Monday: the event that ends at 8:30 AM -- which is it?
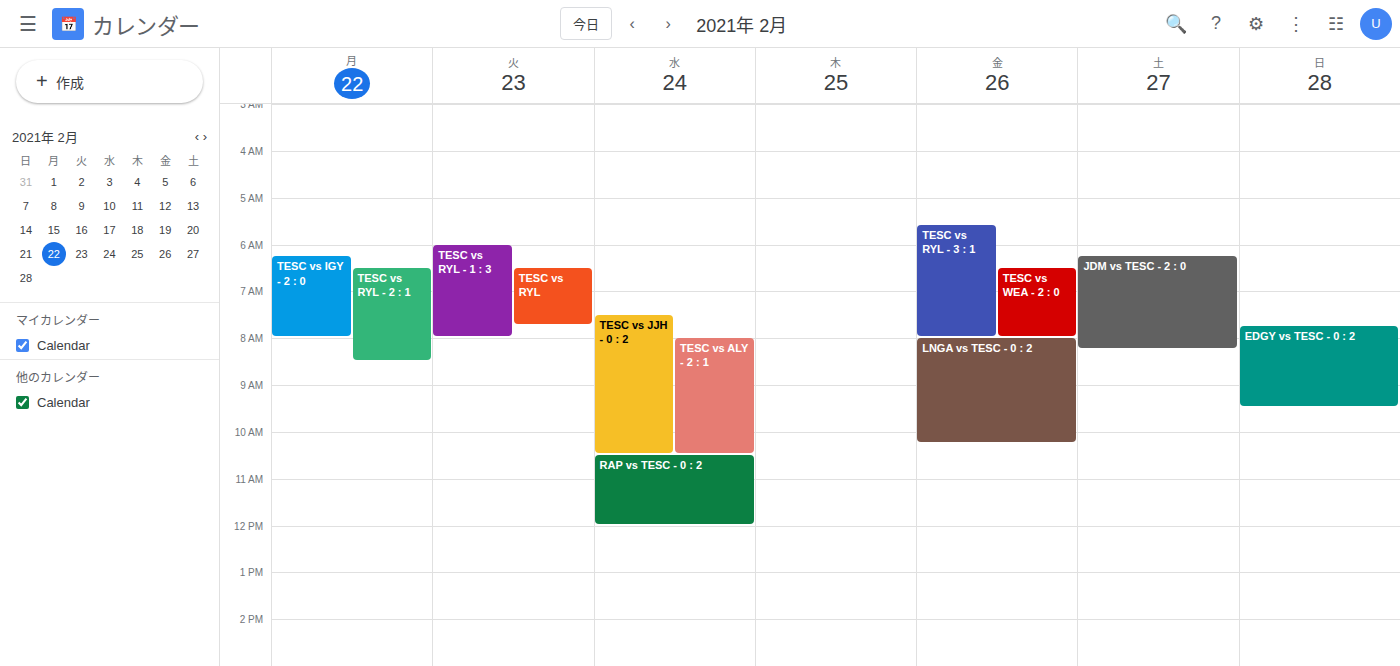
"TESC vs RYL - 2 : 1"